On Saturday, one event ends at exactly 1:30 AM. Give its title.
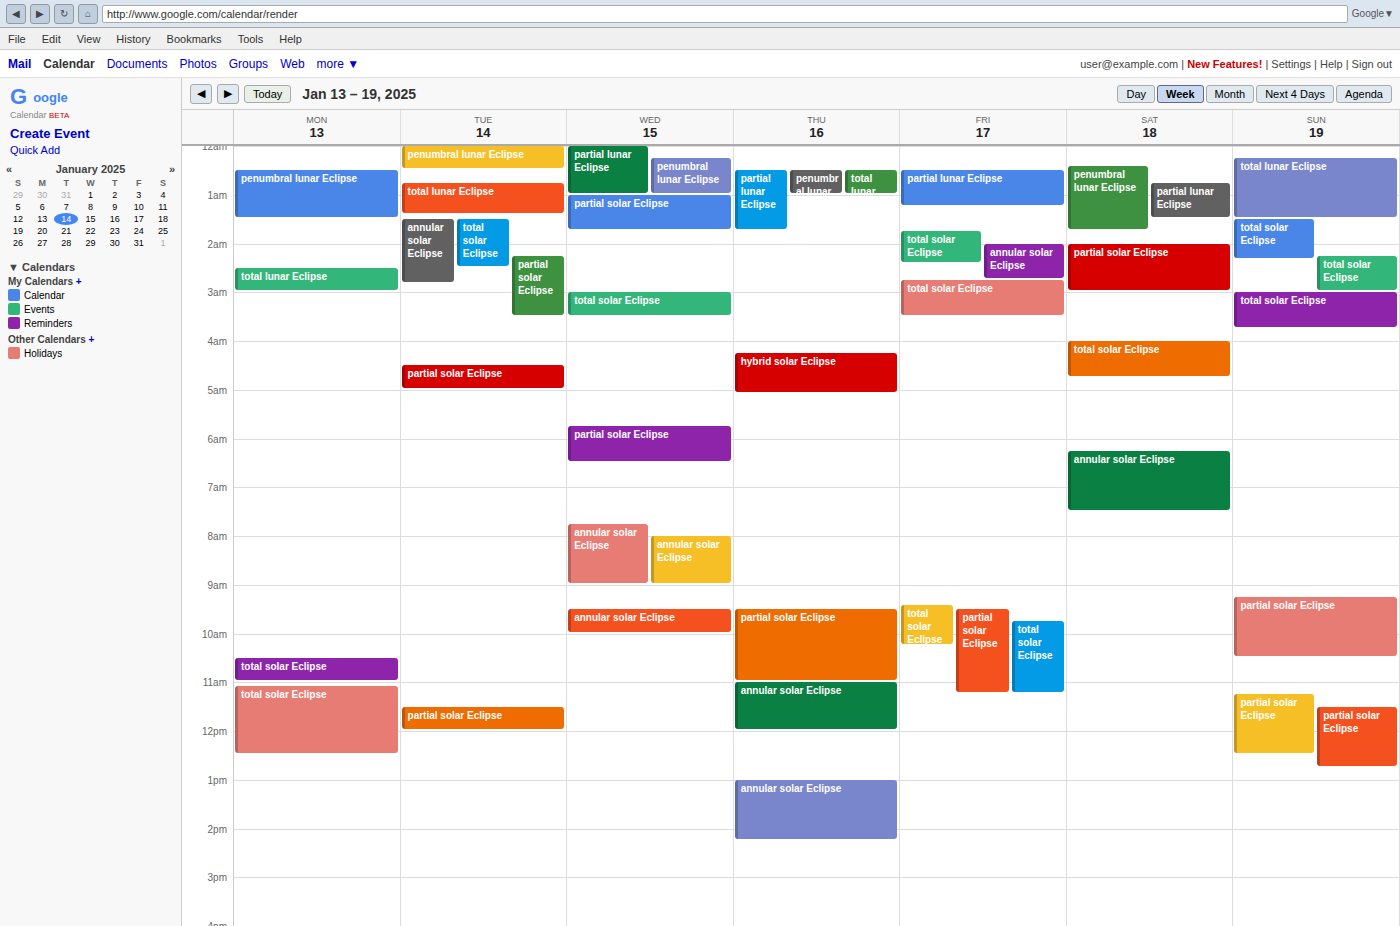
"partial lunar Eclipse"